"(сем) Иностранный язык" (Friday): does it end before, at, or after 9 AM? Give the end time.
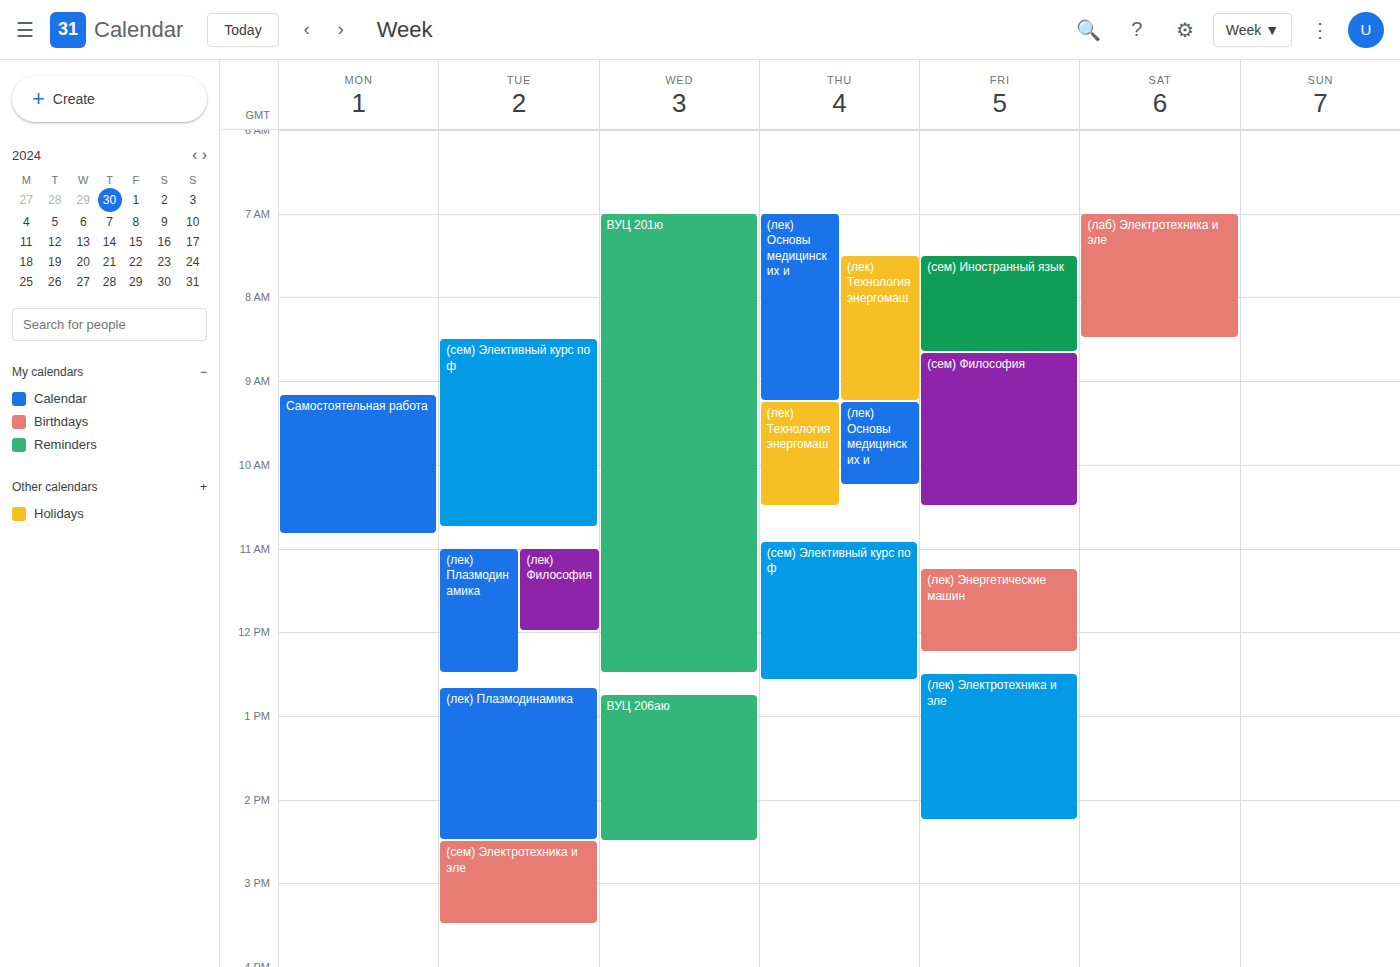
8:40 AM -- before 9 AM, 20 minutes above the 9 AM line.